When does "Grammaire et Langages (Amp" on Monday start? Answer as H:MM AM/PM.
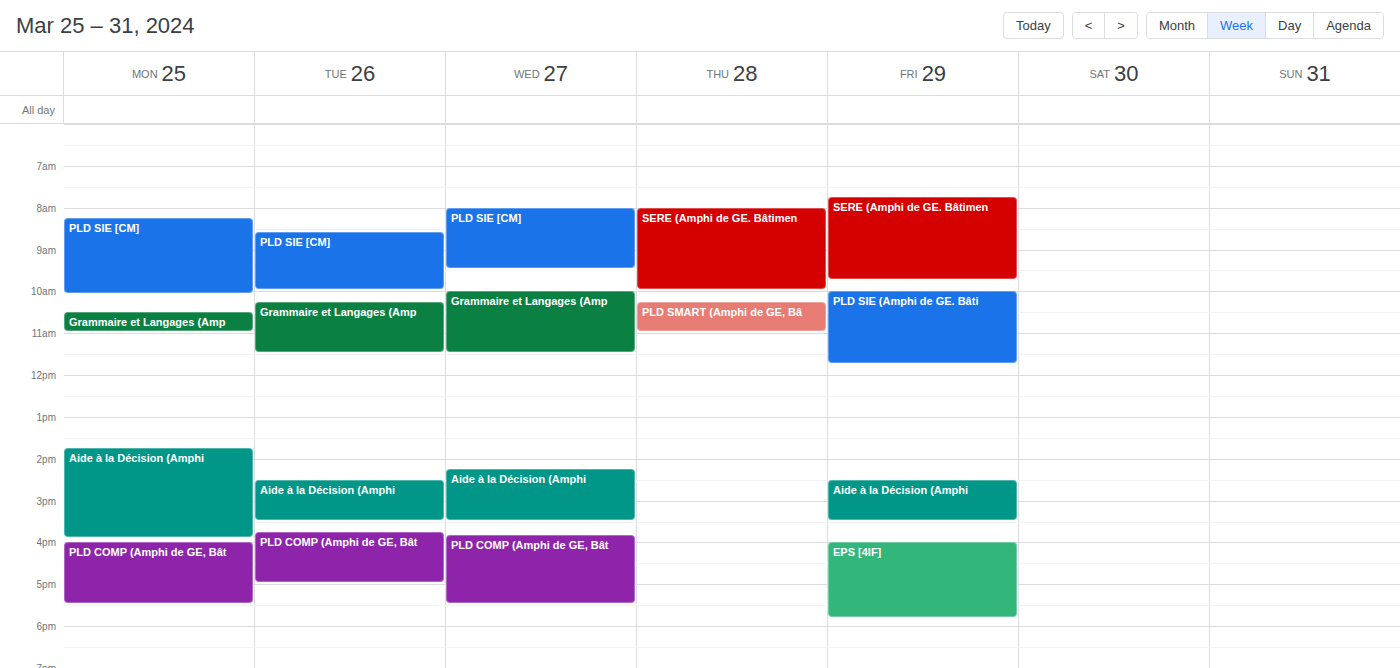
10:30 AM